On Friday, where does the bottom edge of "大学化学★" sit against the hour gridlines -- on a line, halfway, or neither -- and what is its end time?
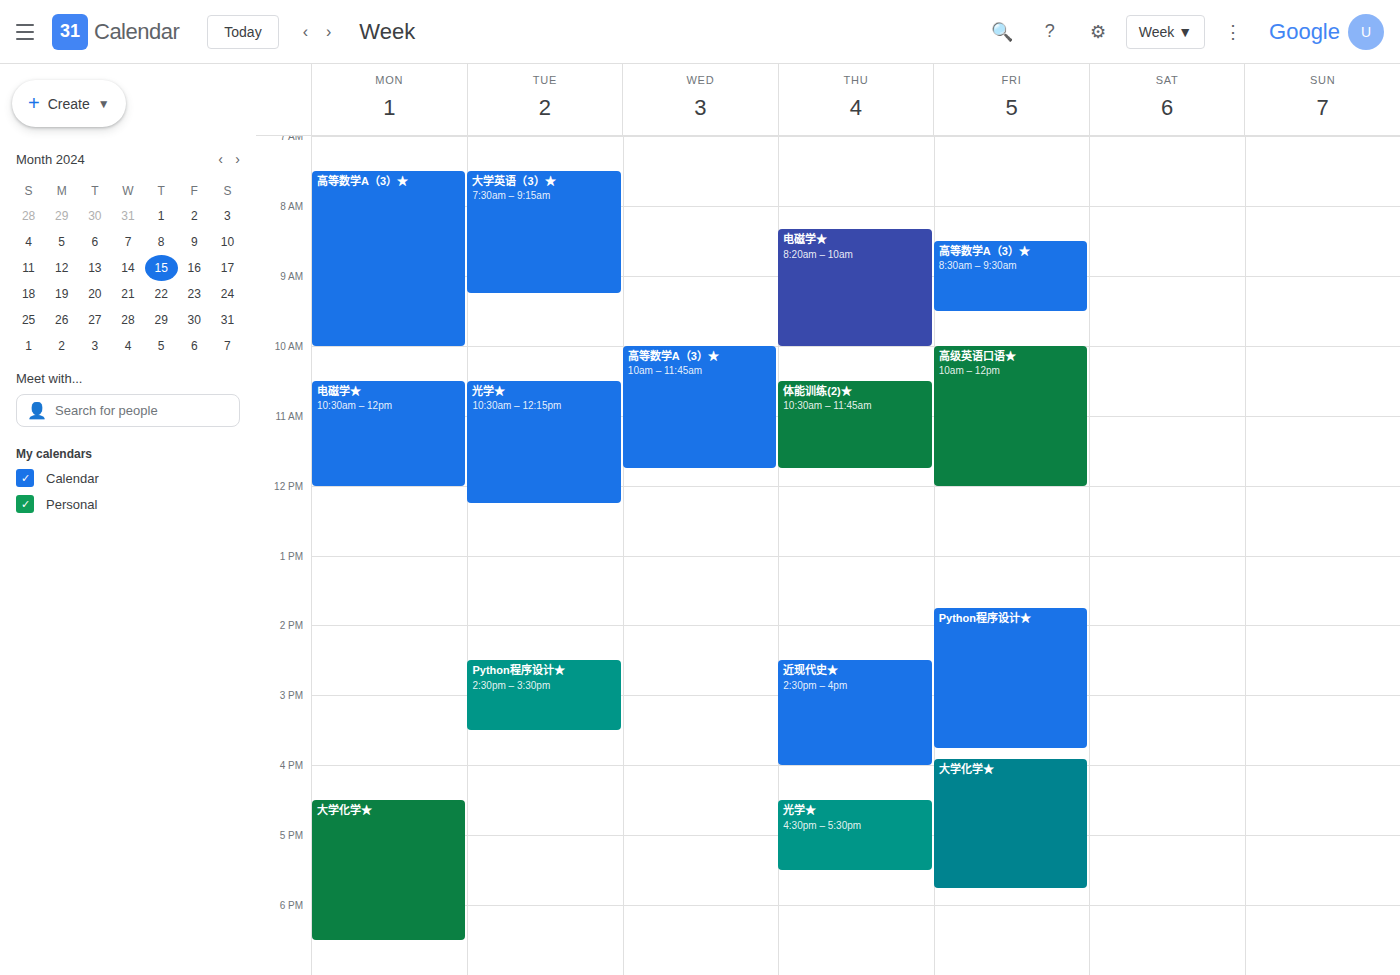
17:45 -- neither: three quarters of the way from the 17:00 line to the 18:00 line.